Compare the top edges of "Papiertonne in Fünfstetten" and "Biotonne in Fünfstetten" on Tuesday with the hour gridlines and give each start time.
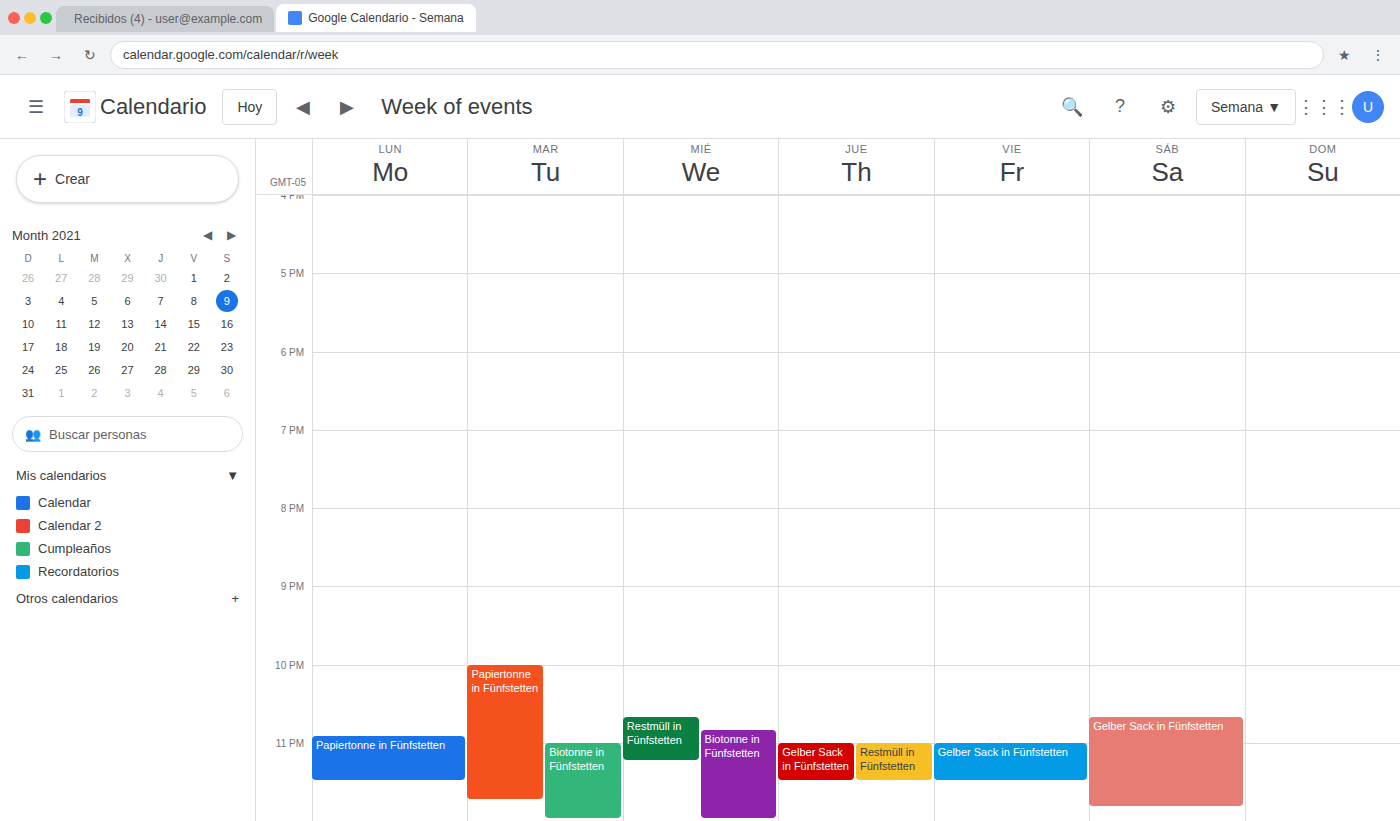
"Papiertonne in Fünfstetten": 10:00 PM, exactly on the 10 PM line. "Biotonne in Fünfstetten": 11:00 PM, exactly on the 11 PM line.